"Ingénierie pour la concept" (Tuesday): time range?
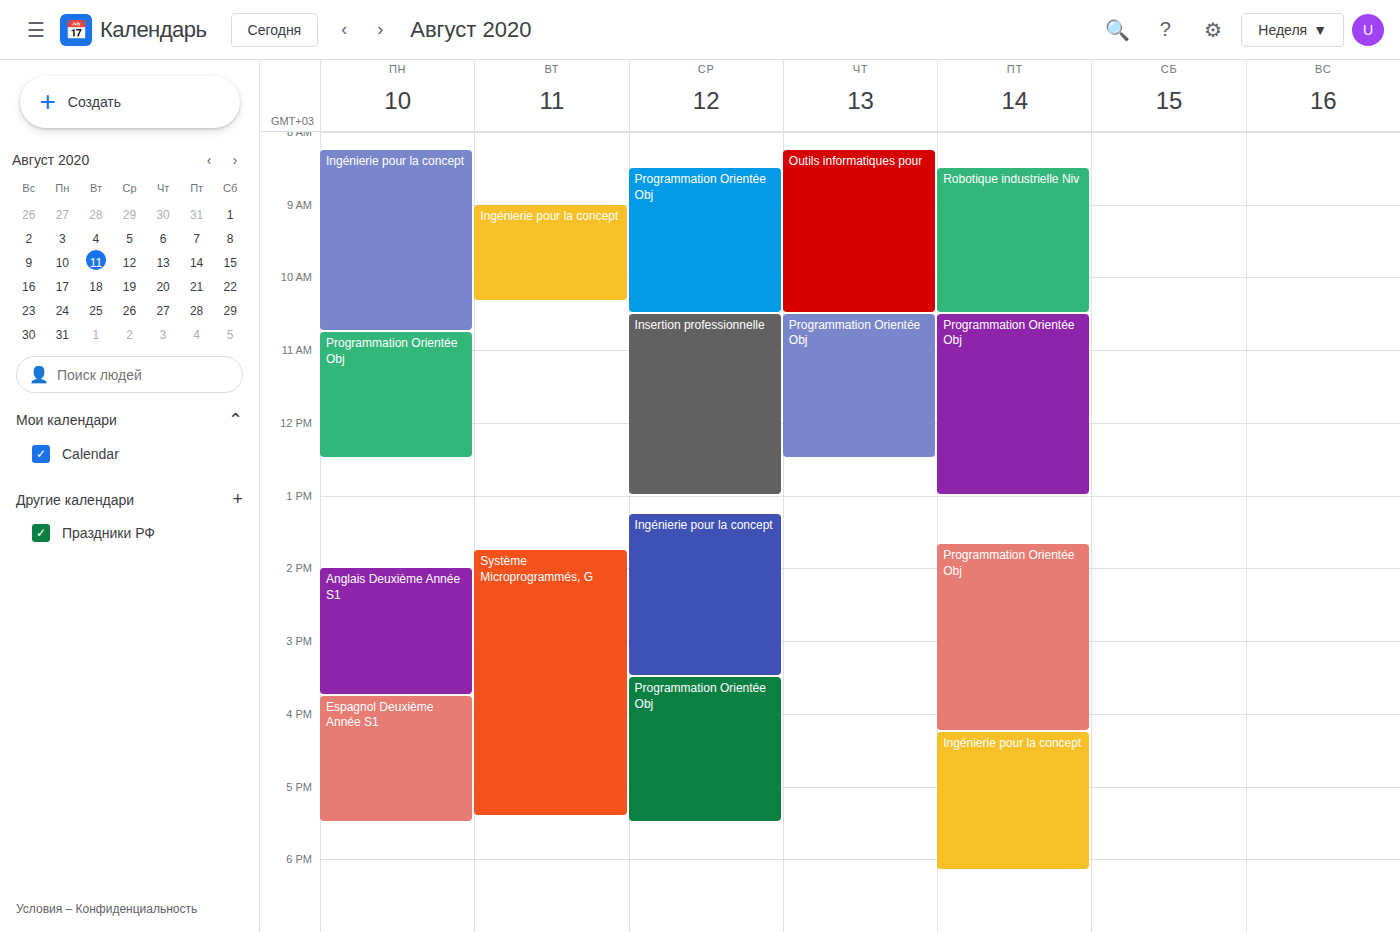
9:00 AM to 10:20 AM